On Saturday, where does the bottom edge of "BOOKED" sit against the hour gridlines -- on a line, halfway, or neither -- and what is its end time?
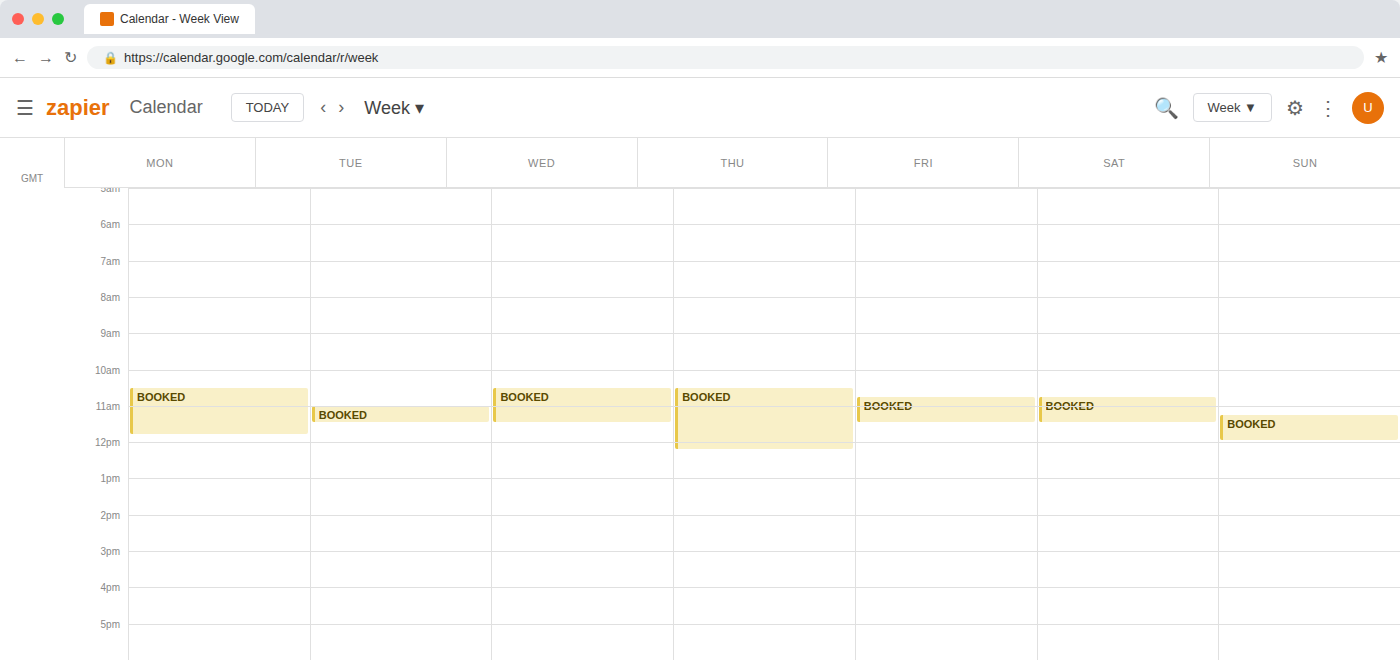
11:30 AM -- halfway between the 11 AM and 12 PM lines.